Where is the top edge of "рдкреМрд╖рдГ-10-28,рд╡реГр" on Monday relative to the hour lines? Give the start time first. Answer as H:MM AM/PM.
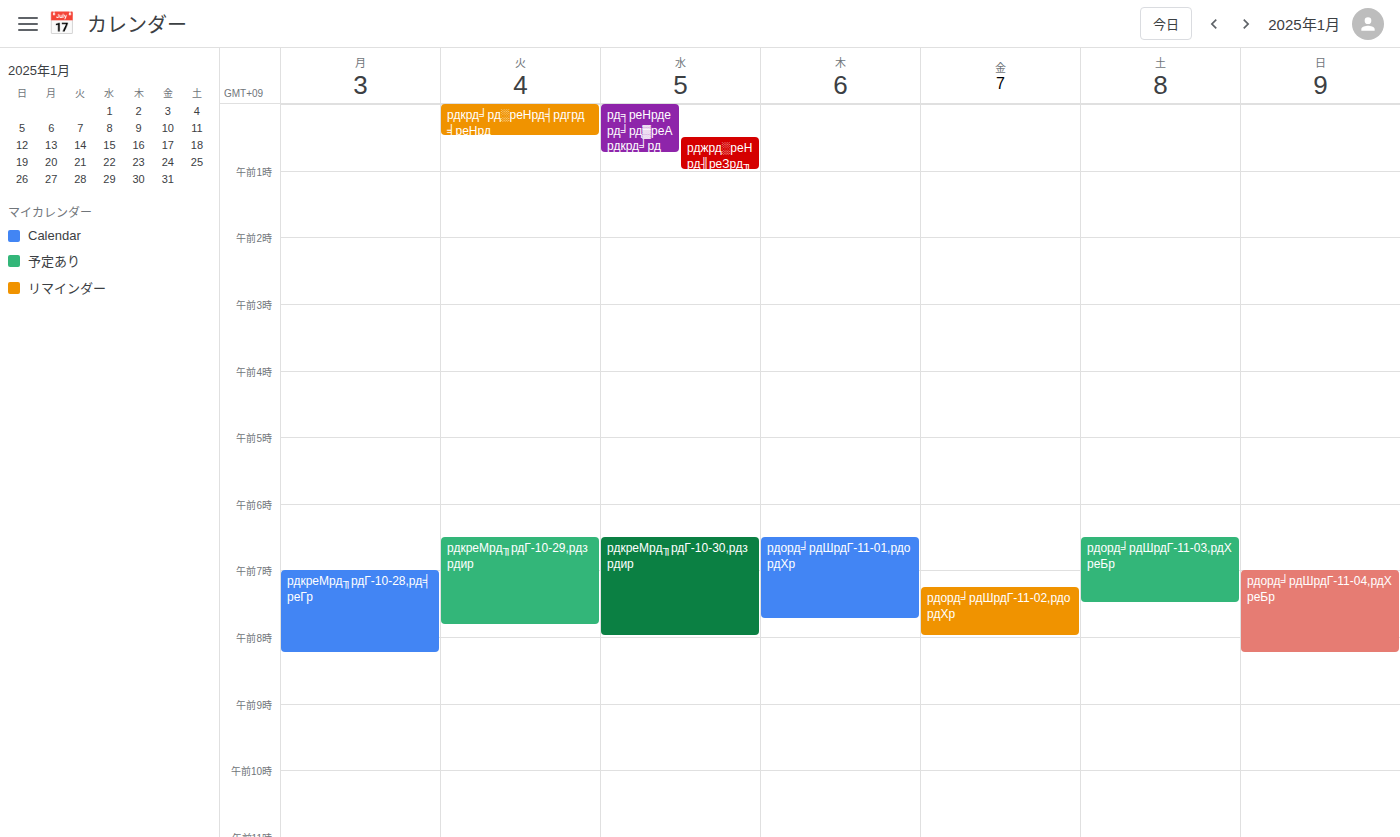
7:00 AM -- exactly on the 7 AM line.